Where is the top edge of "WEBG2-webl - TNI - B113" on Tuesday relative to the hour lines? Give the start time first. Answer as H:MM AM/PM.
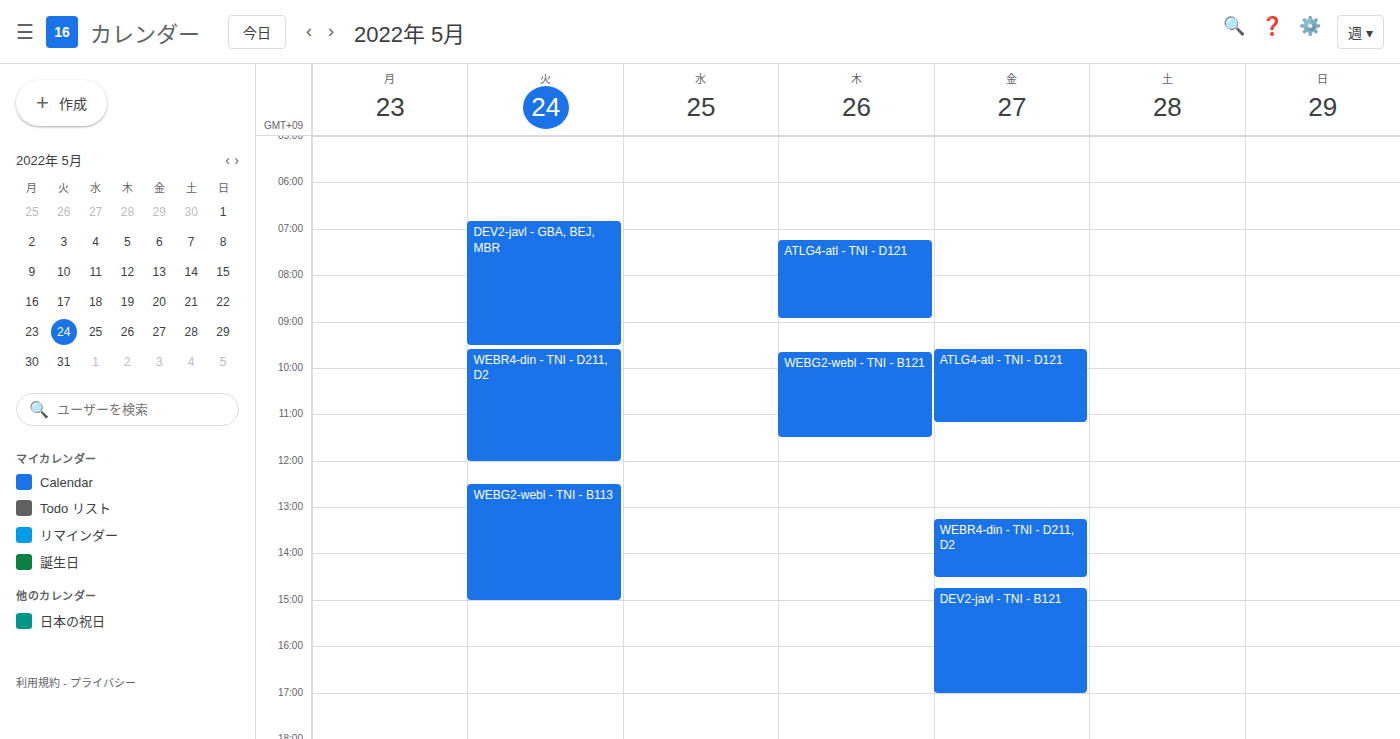
12:30 PM -- halfway between the 12 PM and 1 PM lines.